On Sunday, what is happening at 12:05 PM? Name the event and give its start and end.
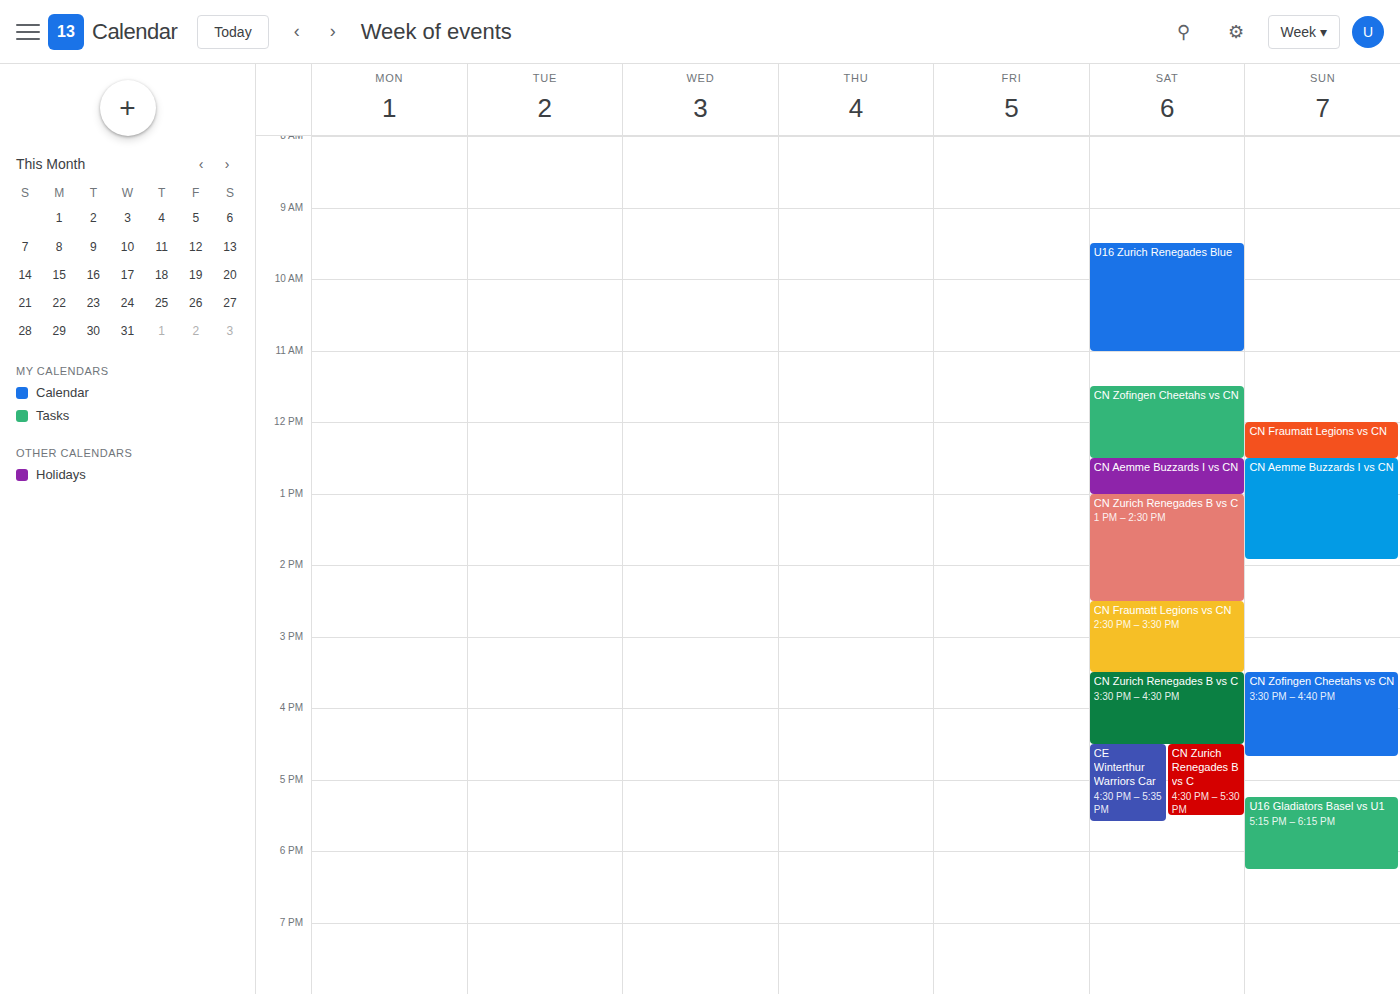
"CN Fraumatt Legions vs CN", 12:00 PM to 12:30 PM